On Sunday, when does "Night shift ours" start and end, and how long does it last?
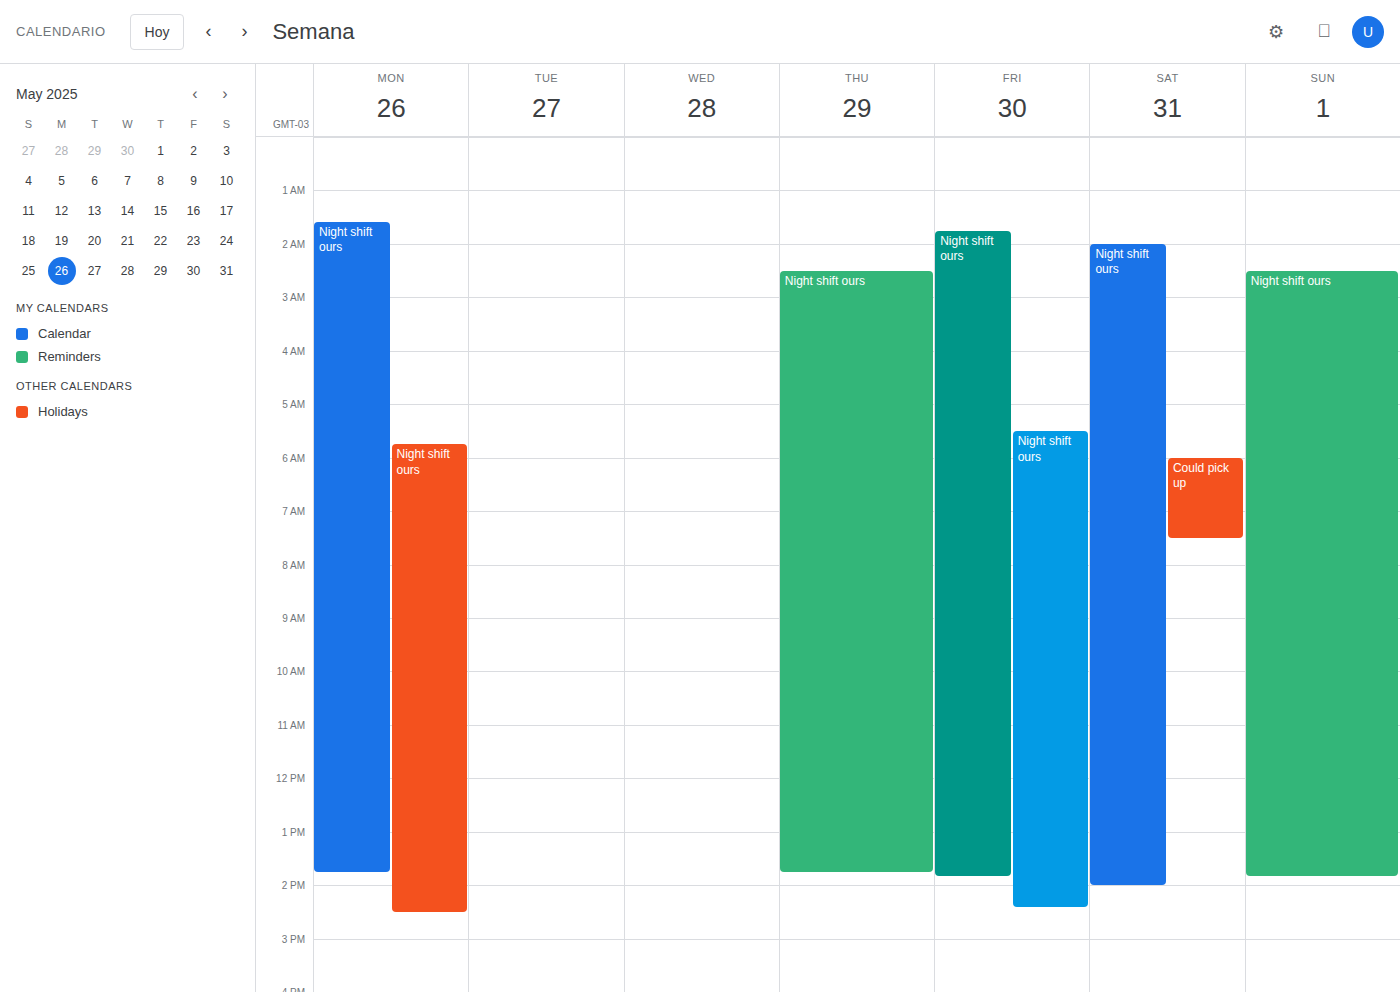
2:30 AM to 1:50 PM, 11 hours 20 minutes